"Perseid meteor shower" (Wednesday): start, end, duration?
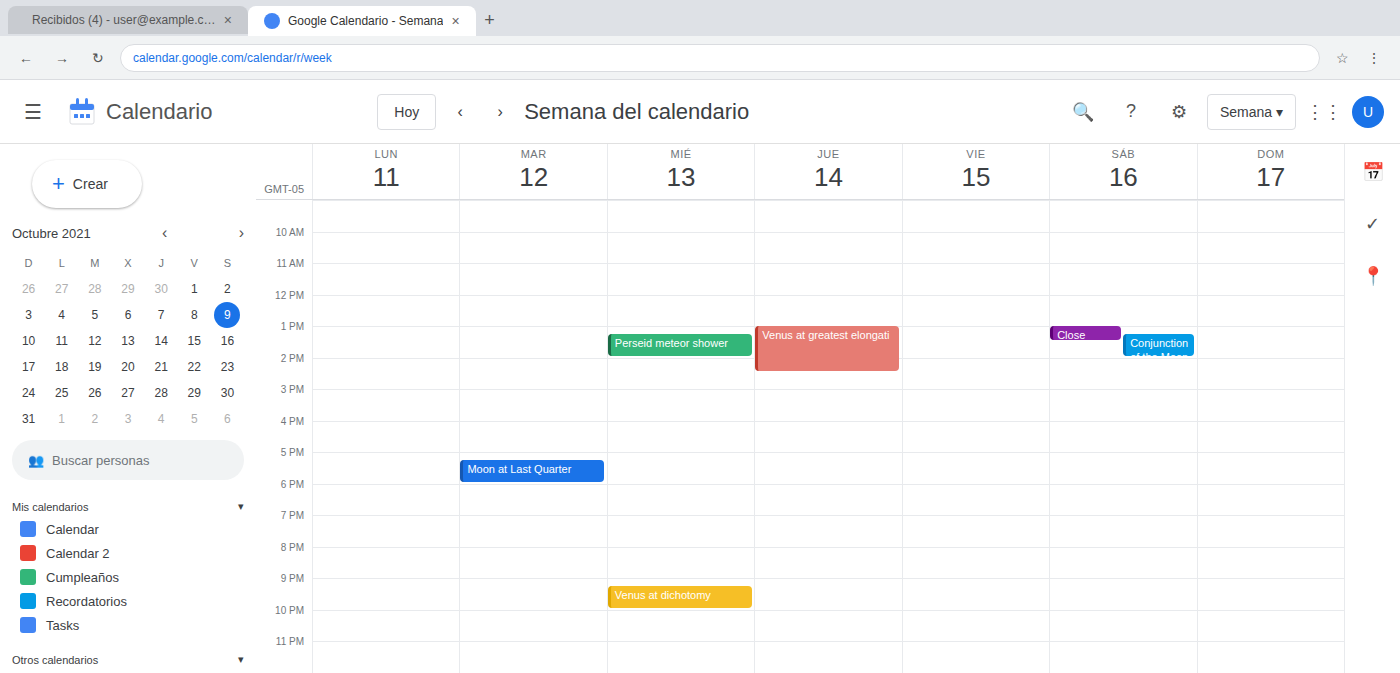
1:15 PM to 2:00 PM, 45 minutes